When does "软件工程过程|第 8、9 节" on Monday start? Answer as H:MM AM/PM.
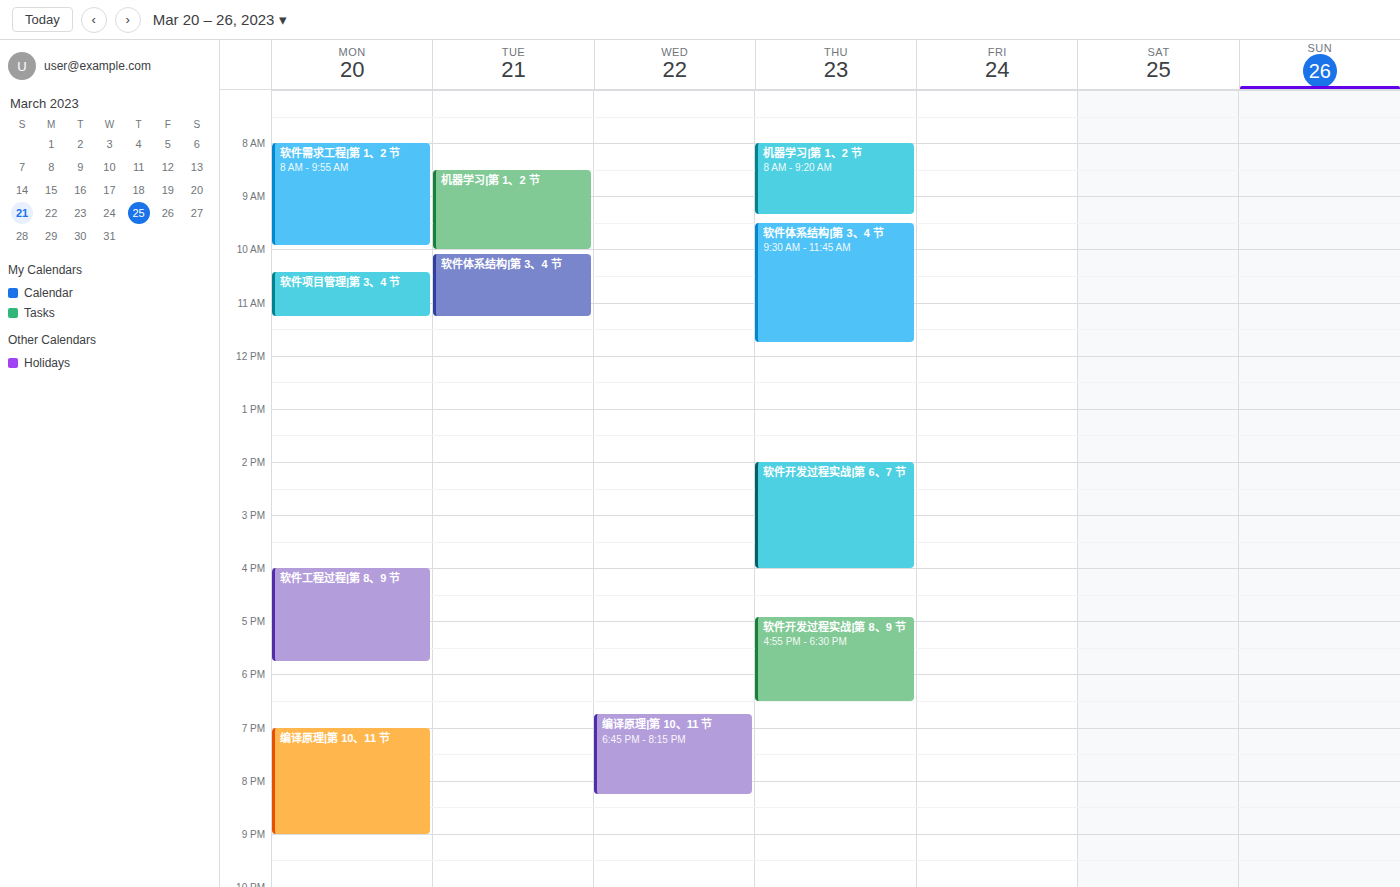
4:00 PM